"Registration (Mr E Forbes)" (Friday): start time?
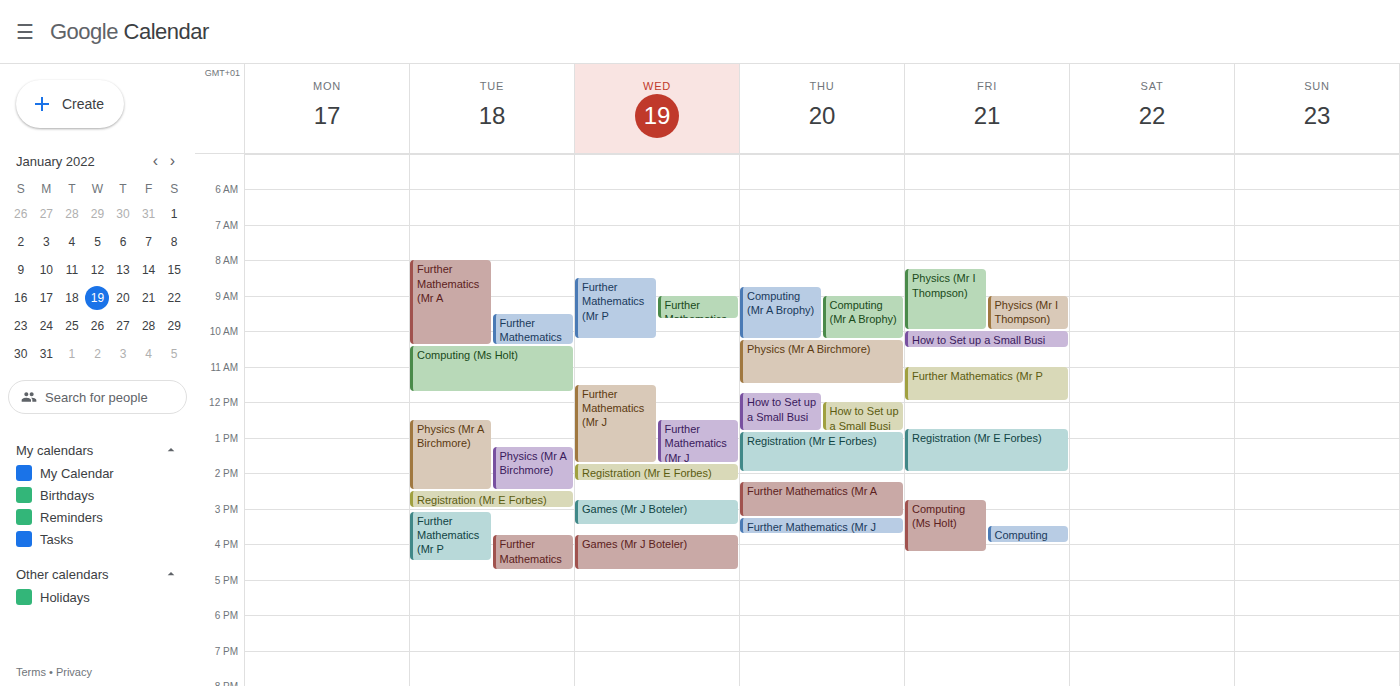
12:45